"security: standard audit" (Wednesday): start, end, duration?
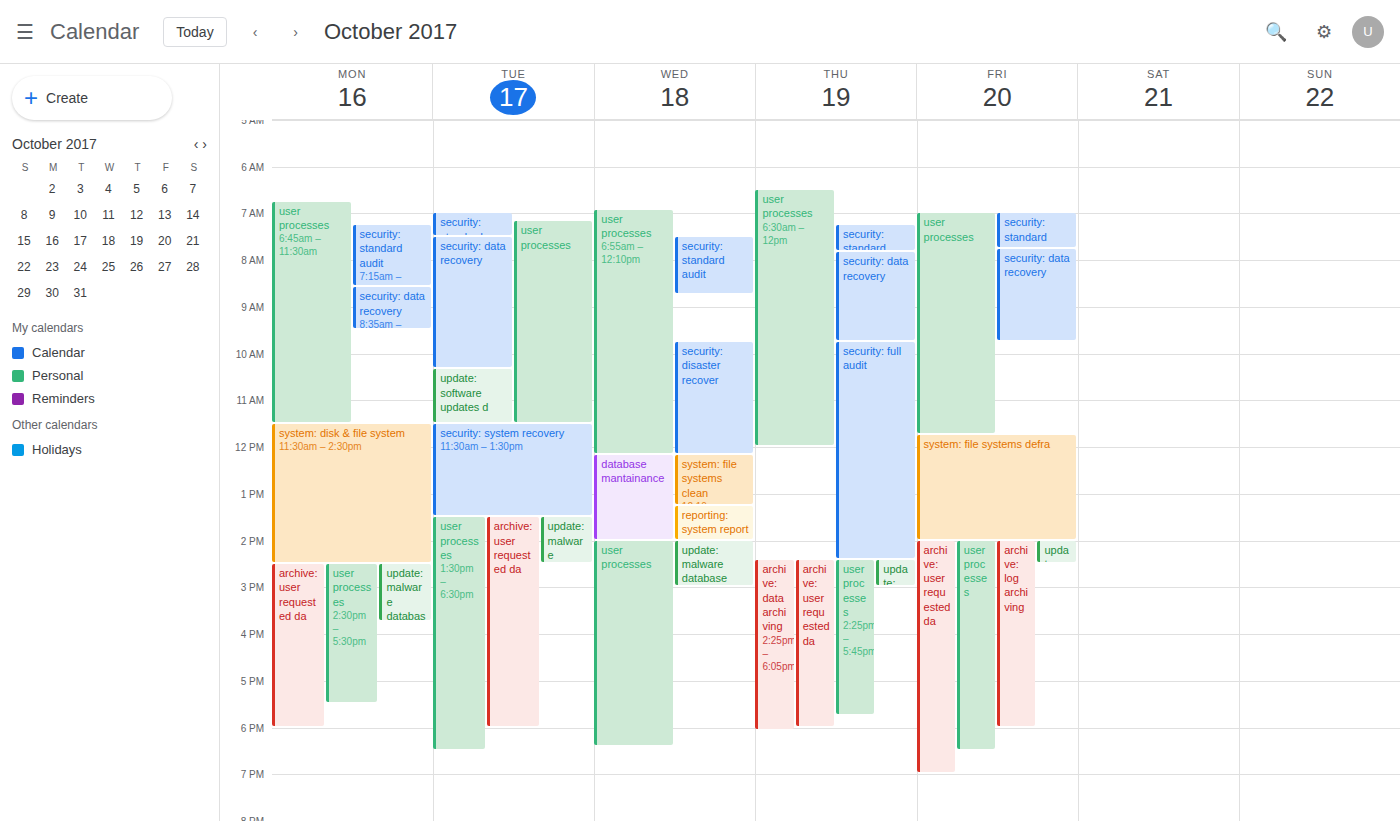
7:30 AM to 8:45 AM, 1 hour 15 minutes